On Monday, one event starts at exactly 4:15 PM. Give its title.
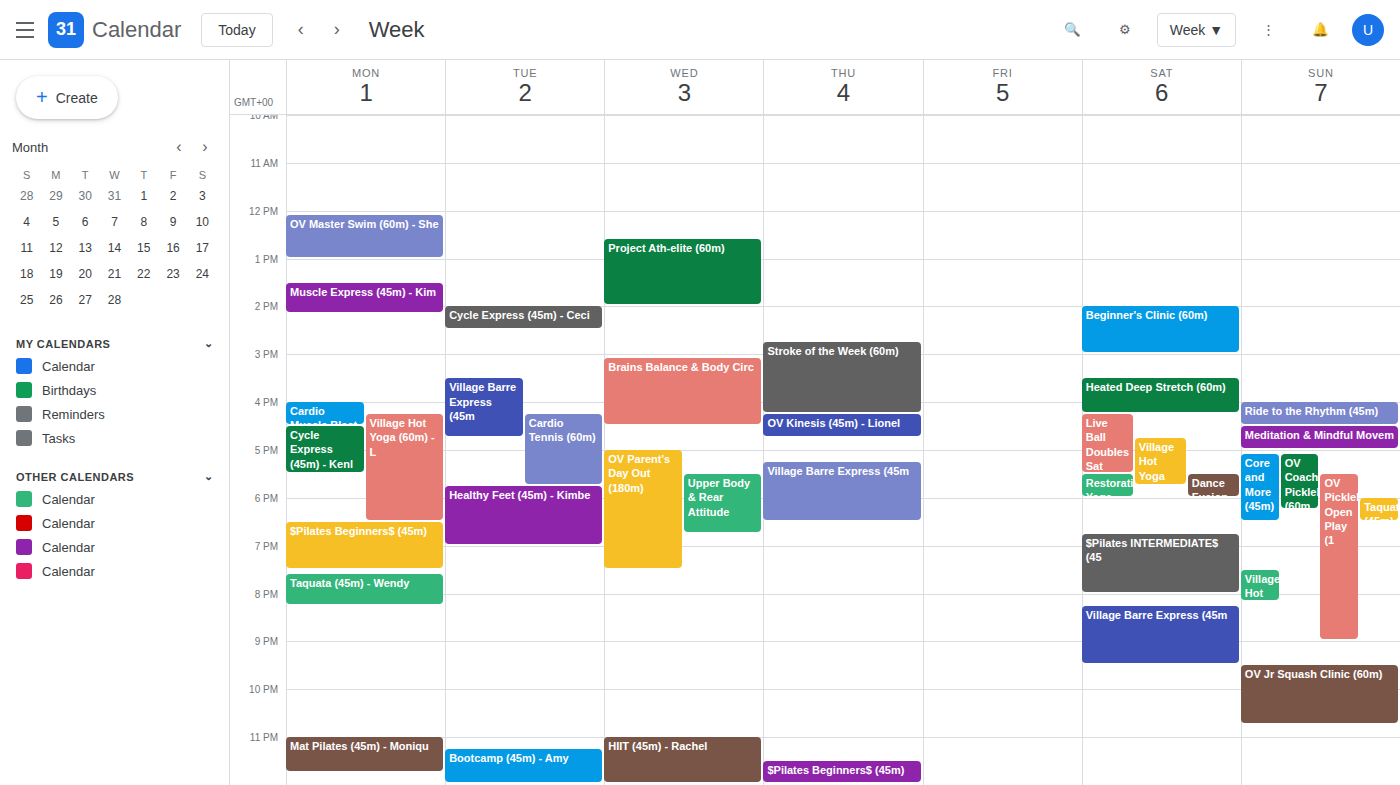
"Village Hot Yoga (60m) - L"